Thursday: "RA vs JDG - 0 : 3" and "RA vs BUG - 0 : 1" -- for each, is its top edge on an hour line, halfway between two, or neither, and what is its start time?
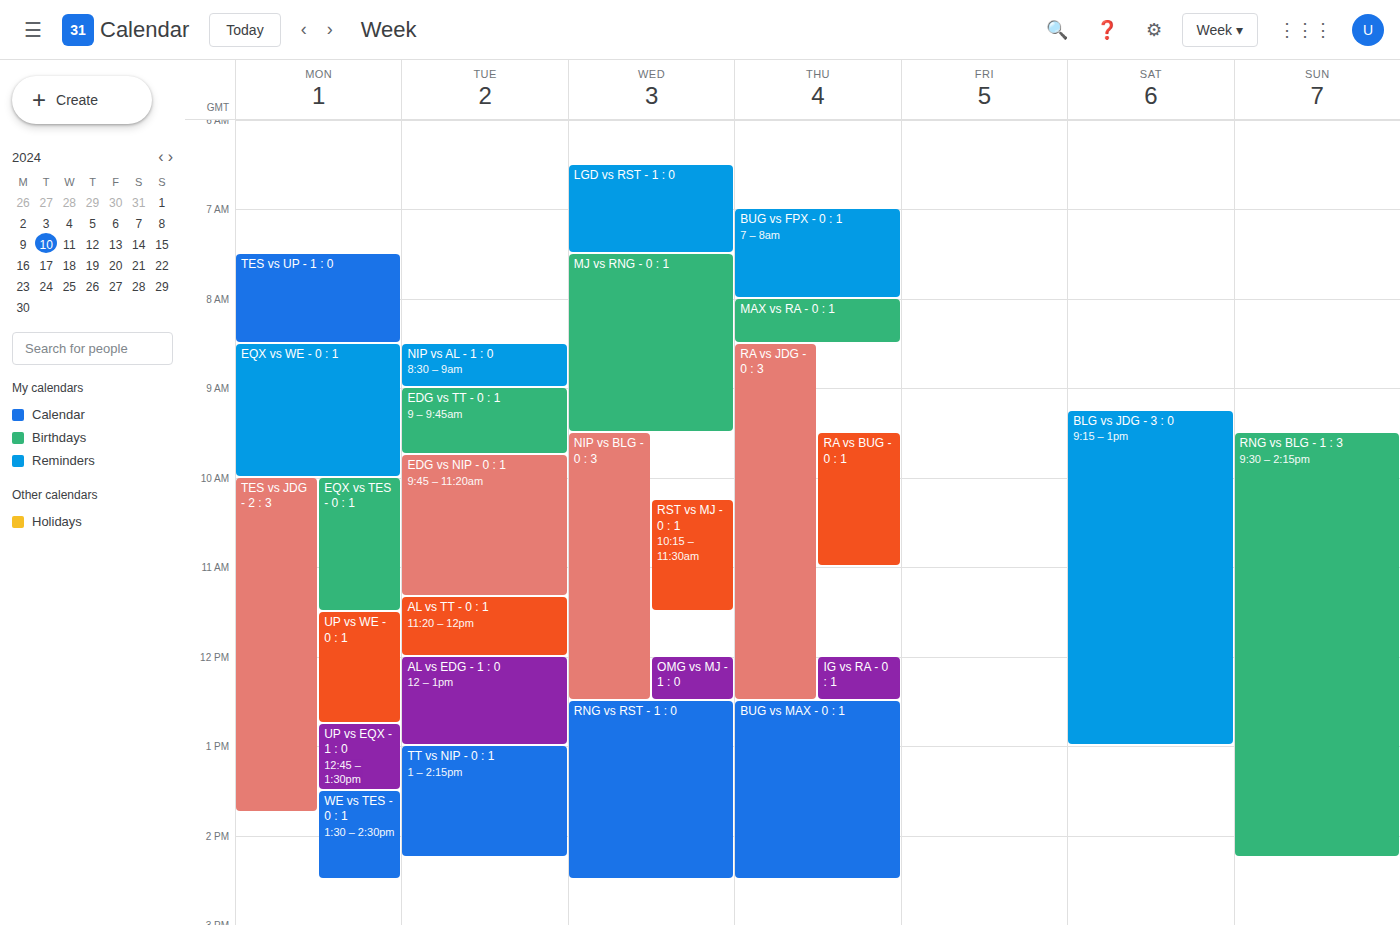
"RA vs JDG - 0 : 3": 8:30 AM, halfway between the 8 AM and 9 AM lines. "RA vs BUG - 0 : 1": 9:30 AM, halfway between the 9 AM and 10 AM lines.